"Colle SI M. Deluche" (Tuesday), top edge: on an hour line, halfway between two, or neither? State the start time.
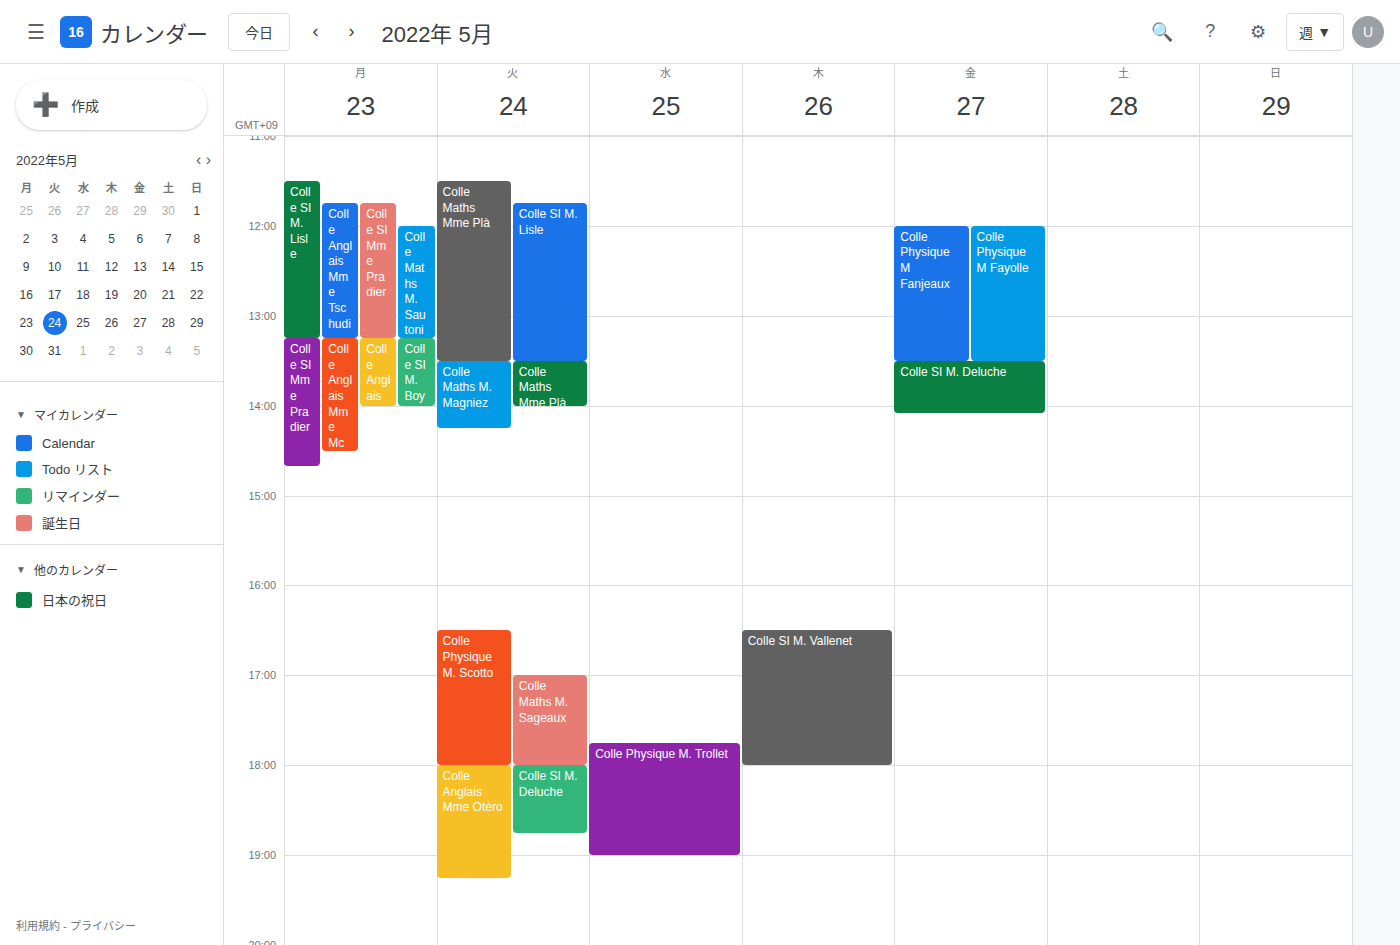
6:00 PM -- exactly on the 6 PM line.